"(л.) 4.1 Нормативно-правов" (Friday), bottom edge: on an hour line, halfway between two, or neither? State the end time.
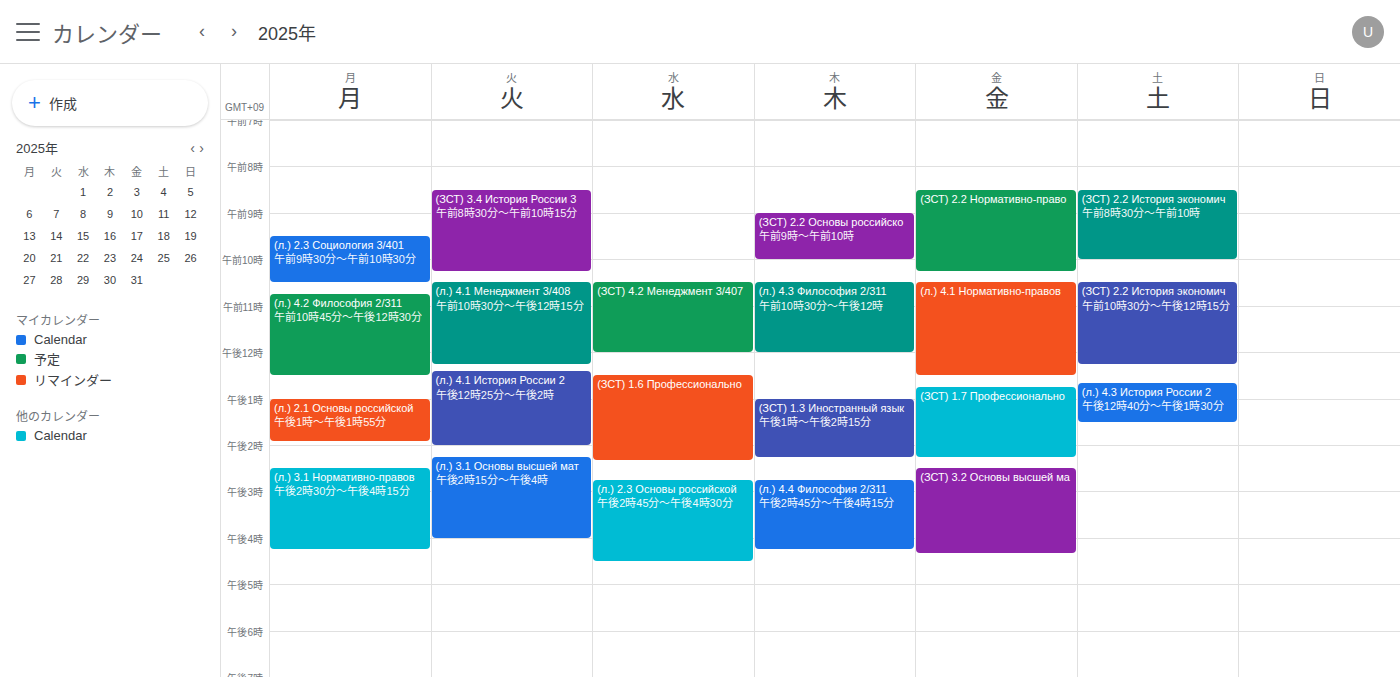
12:30 -- halfway between the 12:00 and 13:00 lines.